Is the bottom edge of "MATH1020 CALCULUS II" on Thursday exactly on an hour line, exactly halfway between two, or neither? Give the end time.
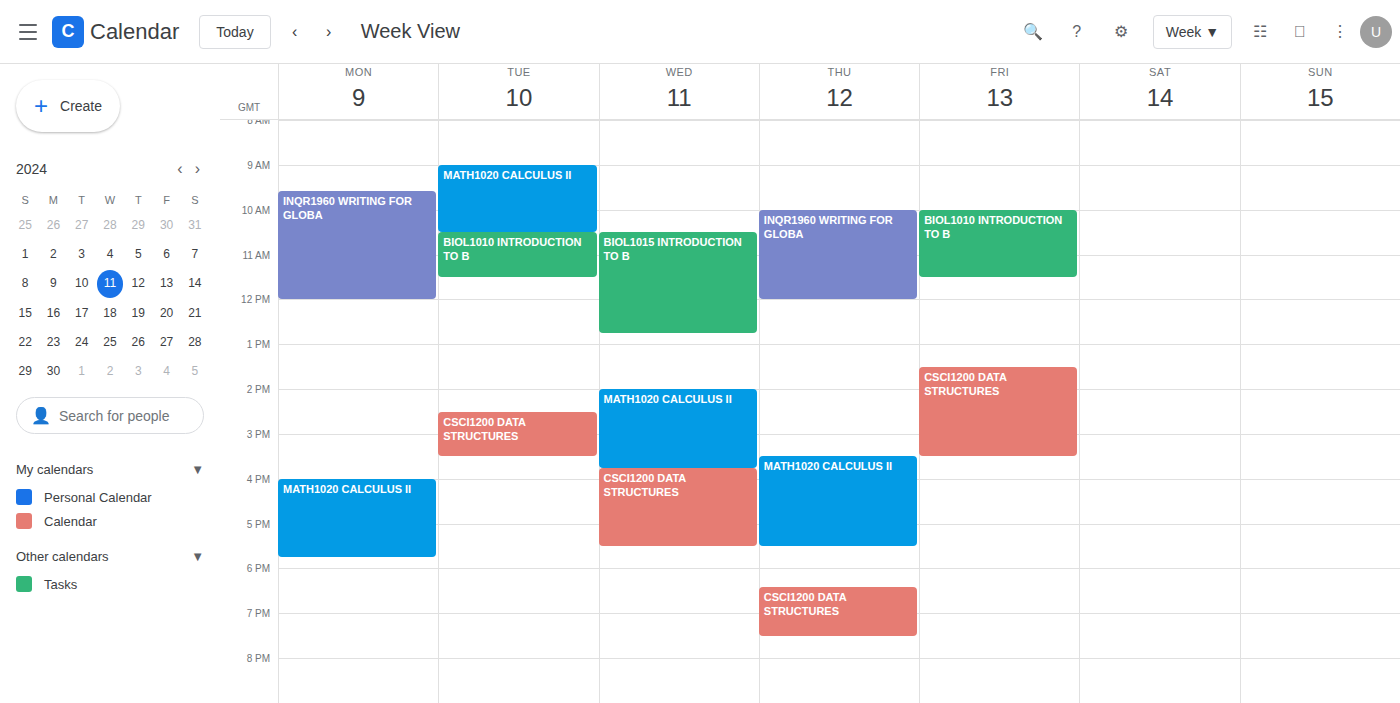
17:30 -- halfway between the 17:00 and 18:00 lines.